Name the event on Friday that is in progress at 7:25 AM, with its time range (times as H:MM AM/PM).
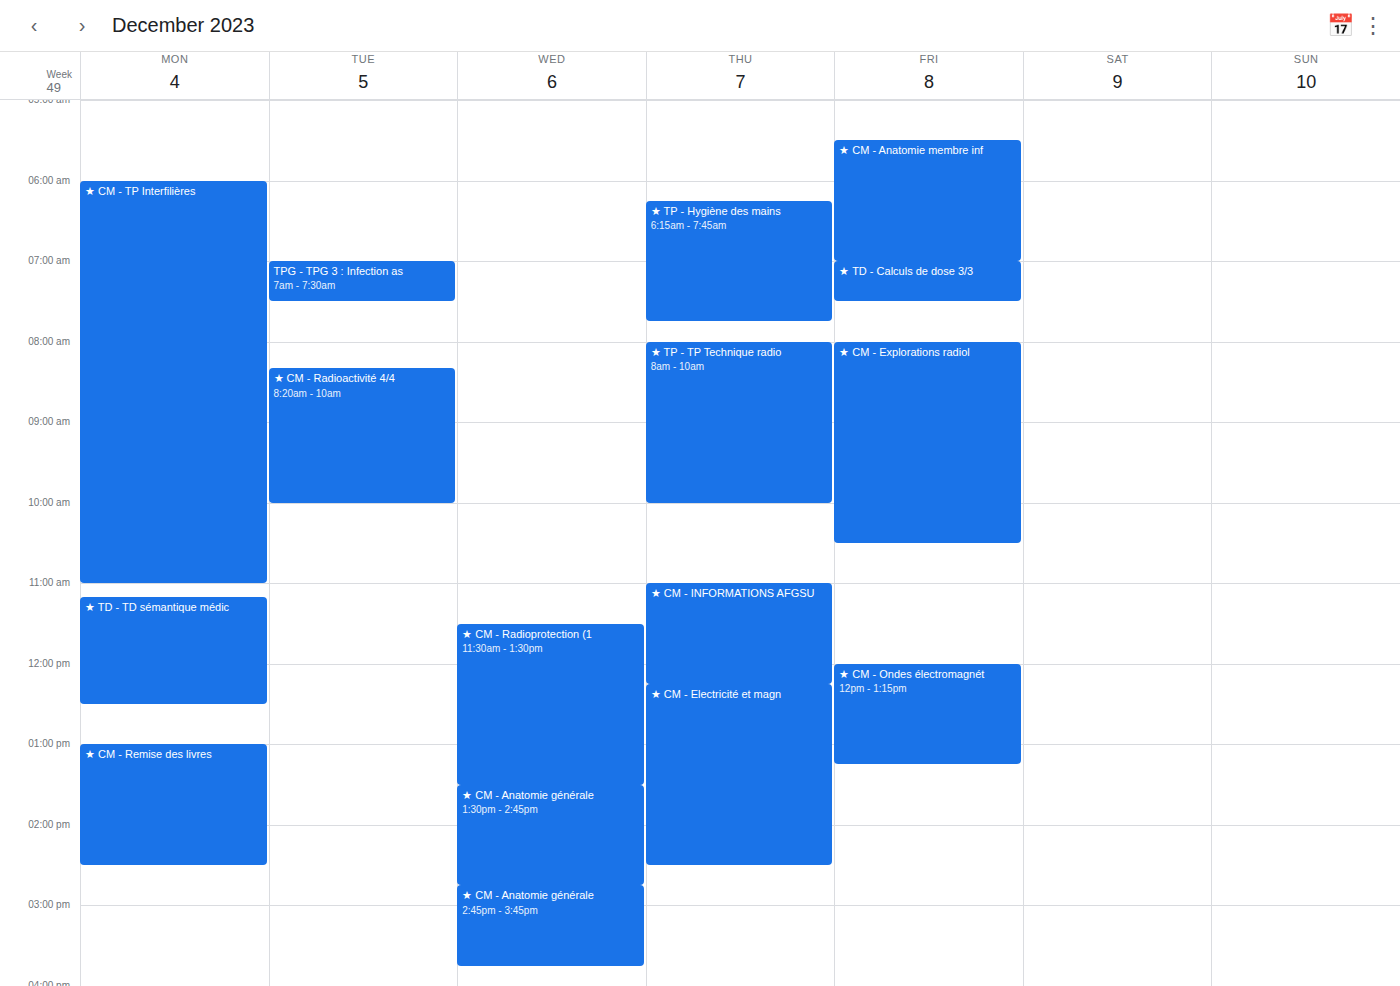
"★ TD - Calculs de dose 3/3", 7:00 AM to 7:30 AM